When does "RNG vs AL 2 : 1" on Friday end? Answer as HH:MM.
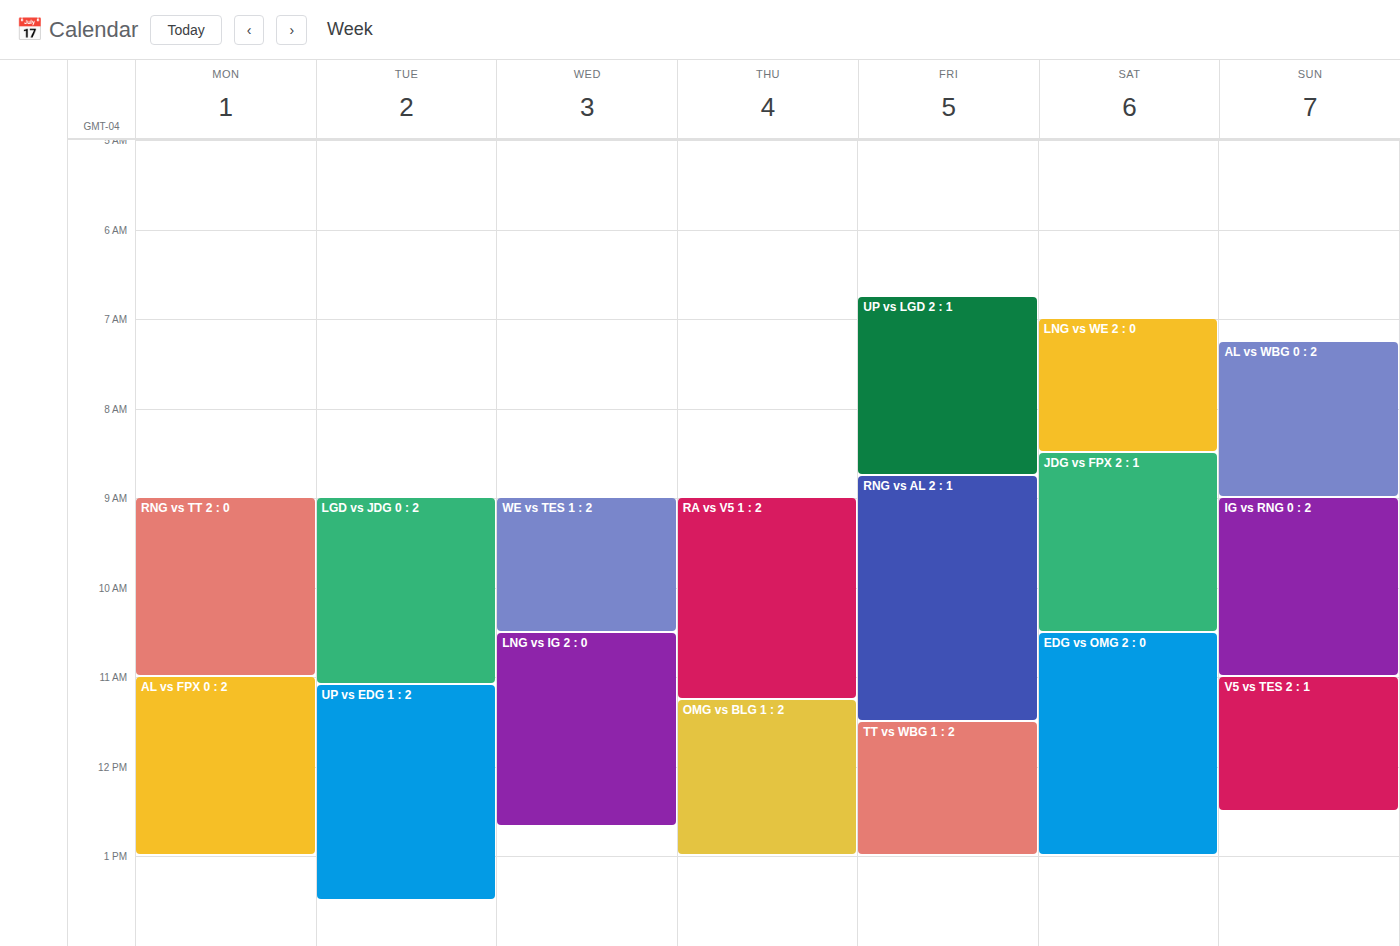
11:30